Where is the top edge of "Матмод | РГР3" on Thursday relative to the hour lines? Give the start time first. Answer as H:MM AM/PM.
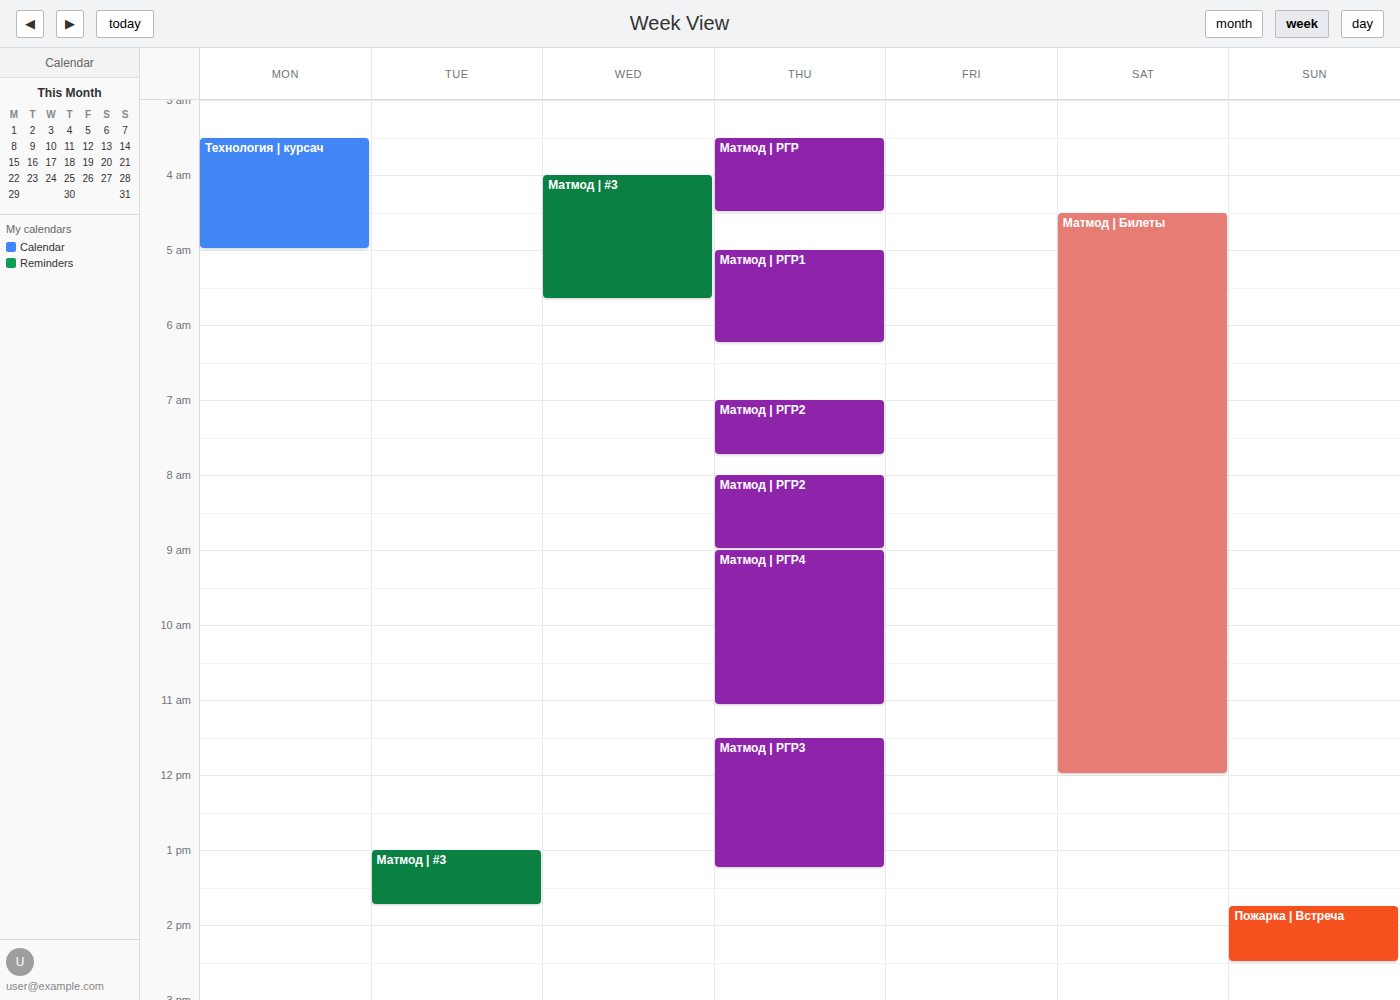
11:30 AM -- halfway between the 11 AM and 12 PM lines.